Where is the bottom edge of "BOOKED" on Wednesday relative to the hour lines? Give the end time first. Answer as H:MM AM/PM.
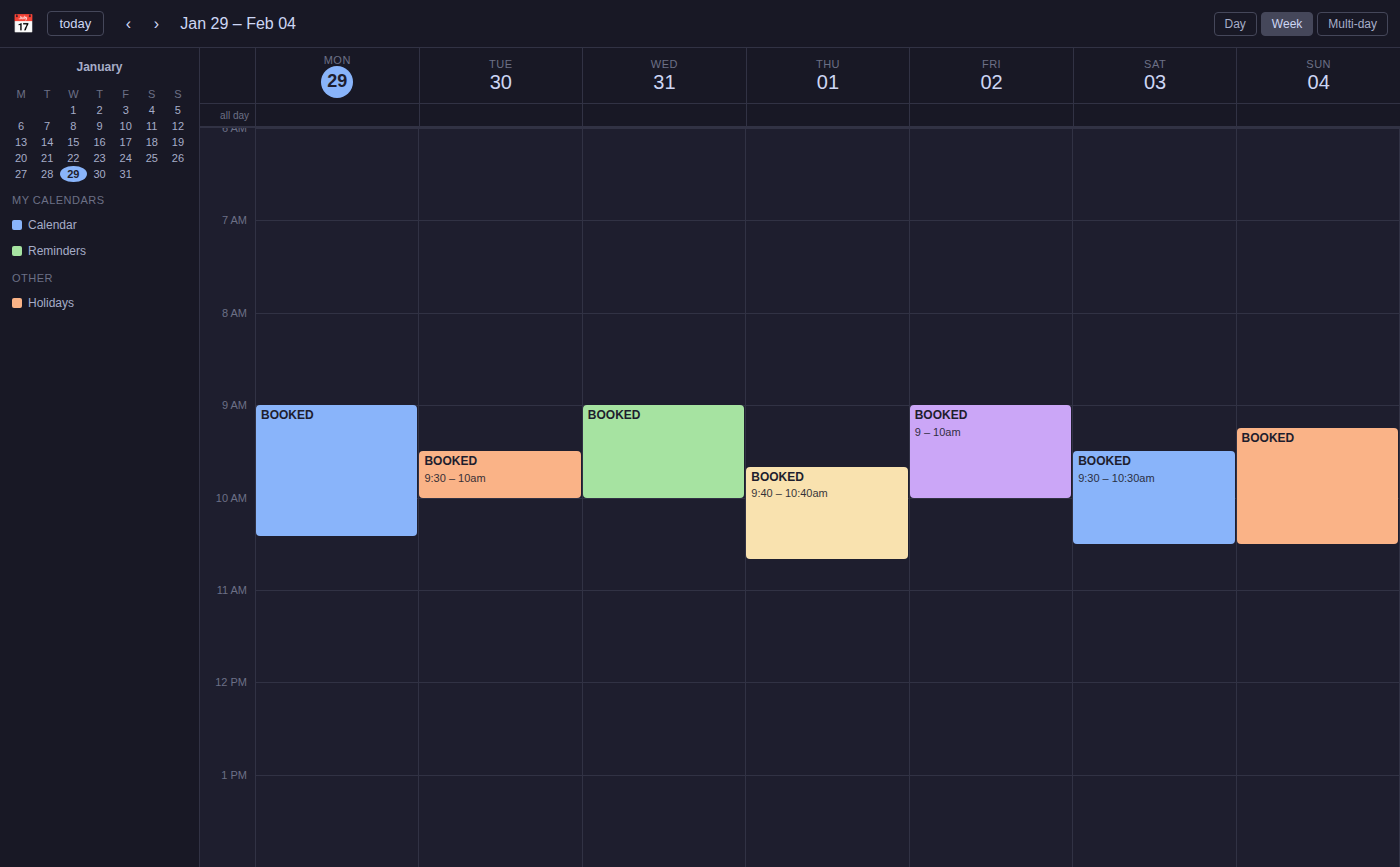
10:00 AM -- exactly on the 10 AM line.